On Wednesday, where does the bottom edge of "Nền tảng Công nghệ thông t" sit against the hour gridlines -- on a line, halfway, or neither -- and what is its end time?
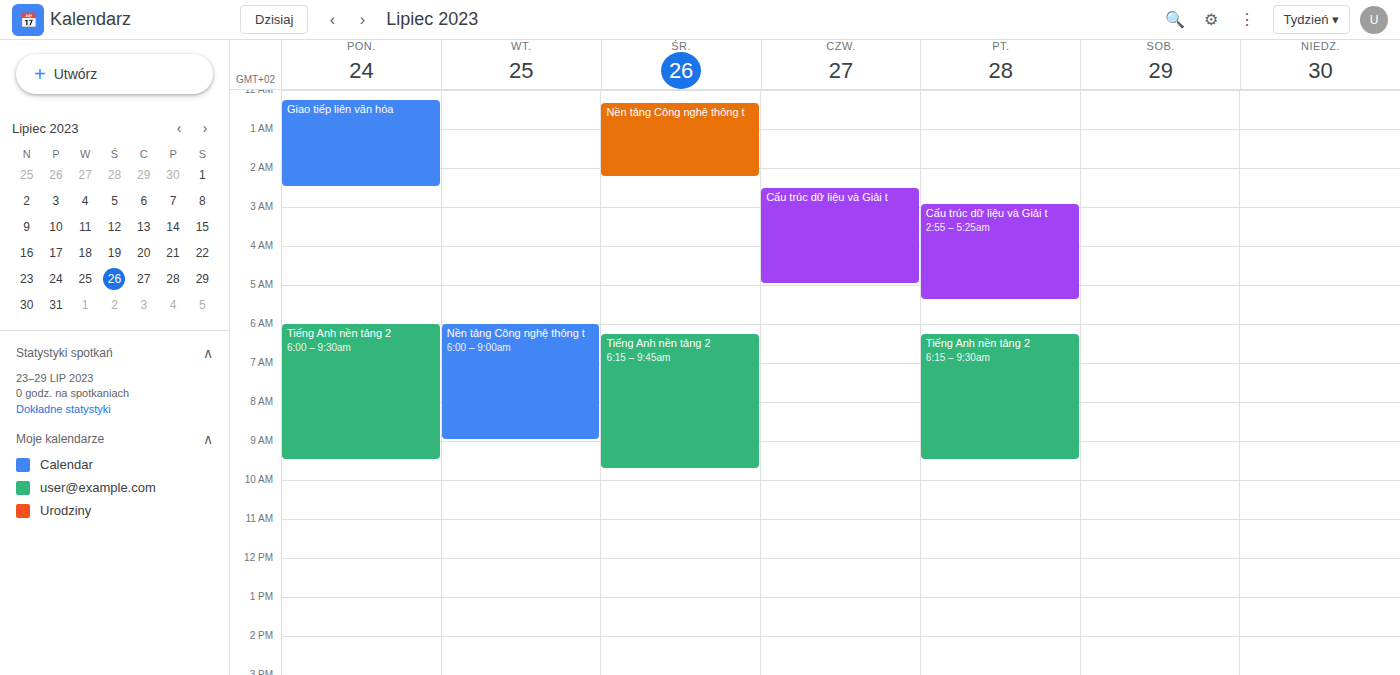
2:15 AM -- neither: a quarter of the way from the 2 AM line to the 3 AM line.